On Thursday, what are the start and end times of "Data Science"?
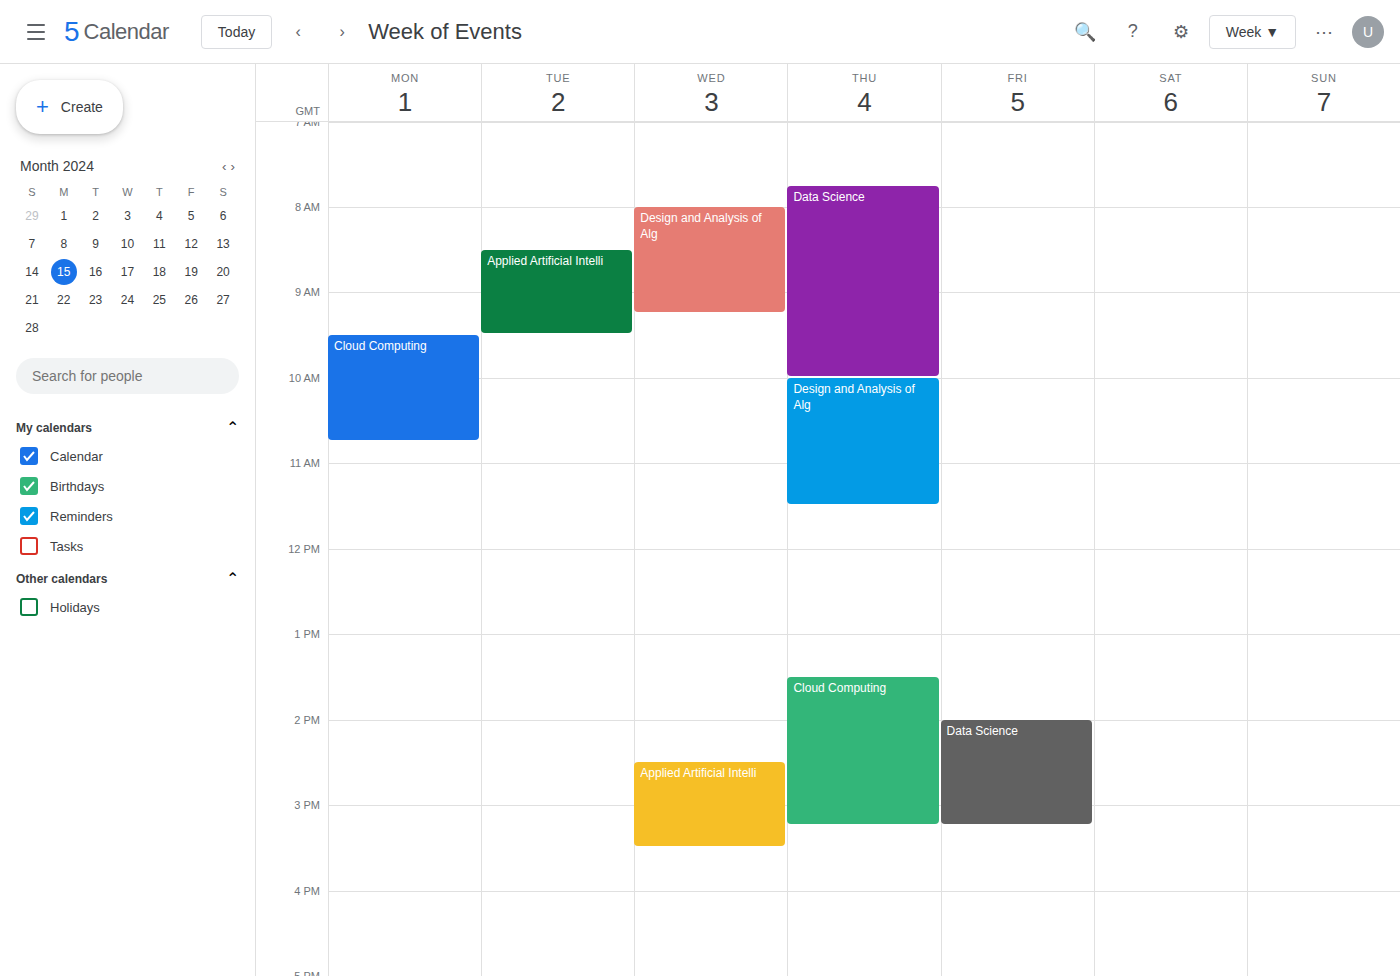
07:45 to 10:00